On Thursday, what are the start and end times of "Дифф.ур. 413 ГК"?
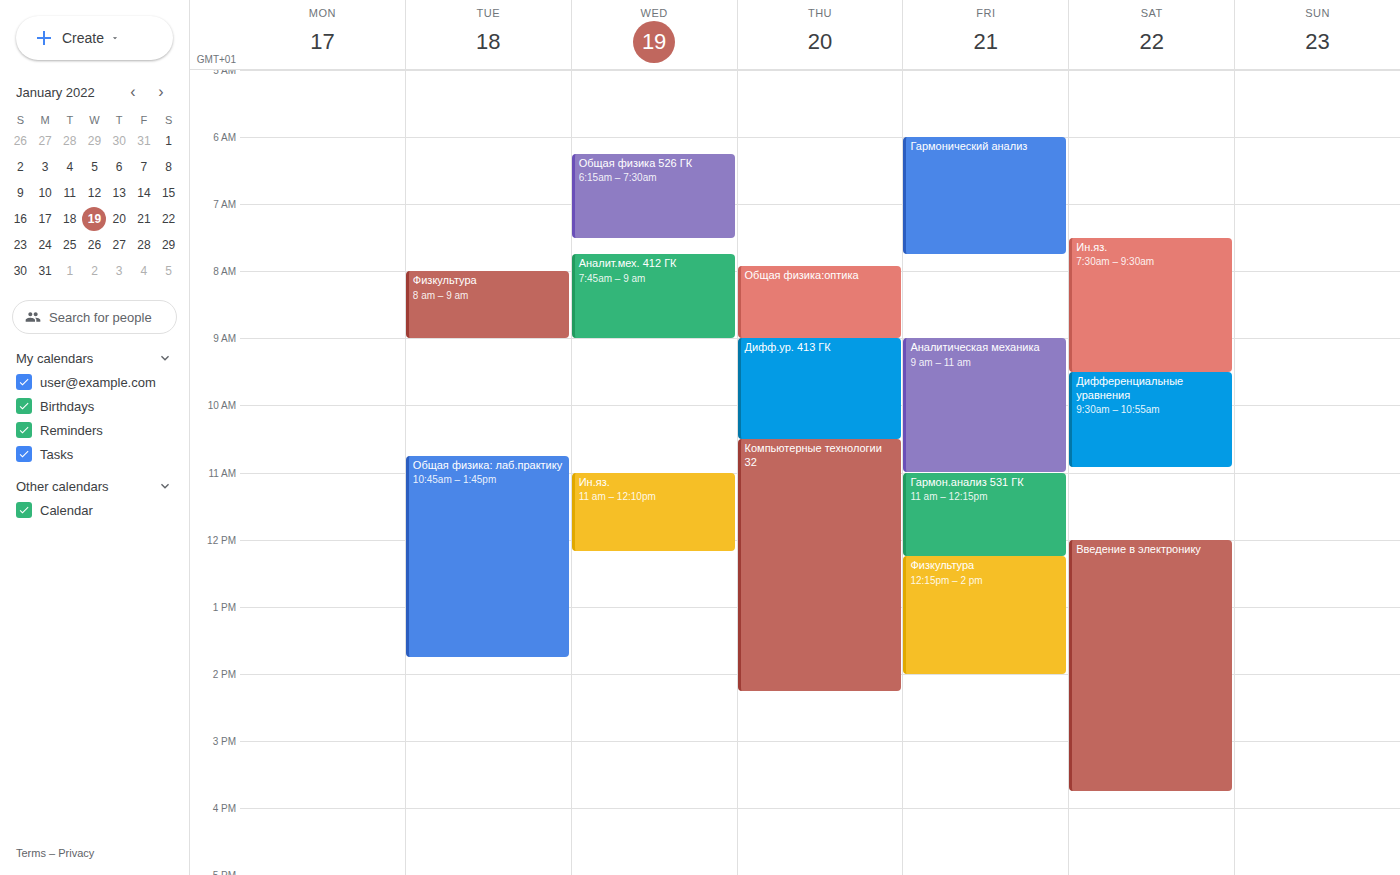
9:00 AM to 10:30 AM